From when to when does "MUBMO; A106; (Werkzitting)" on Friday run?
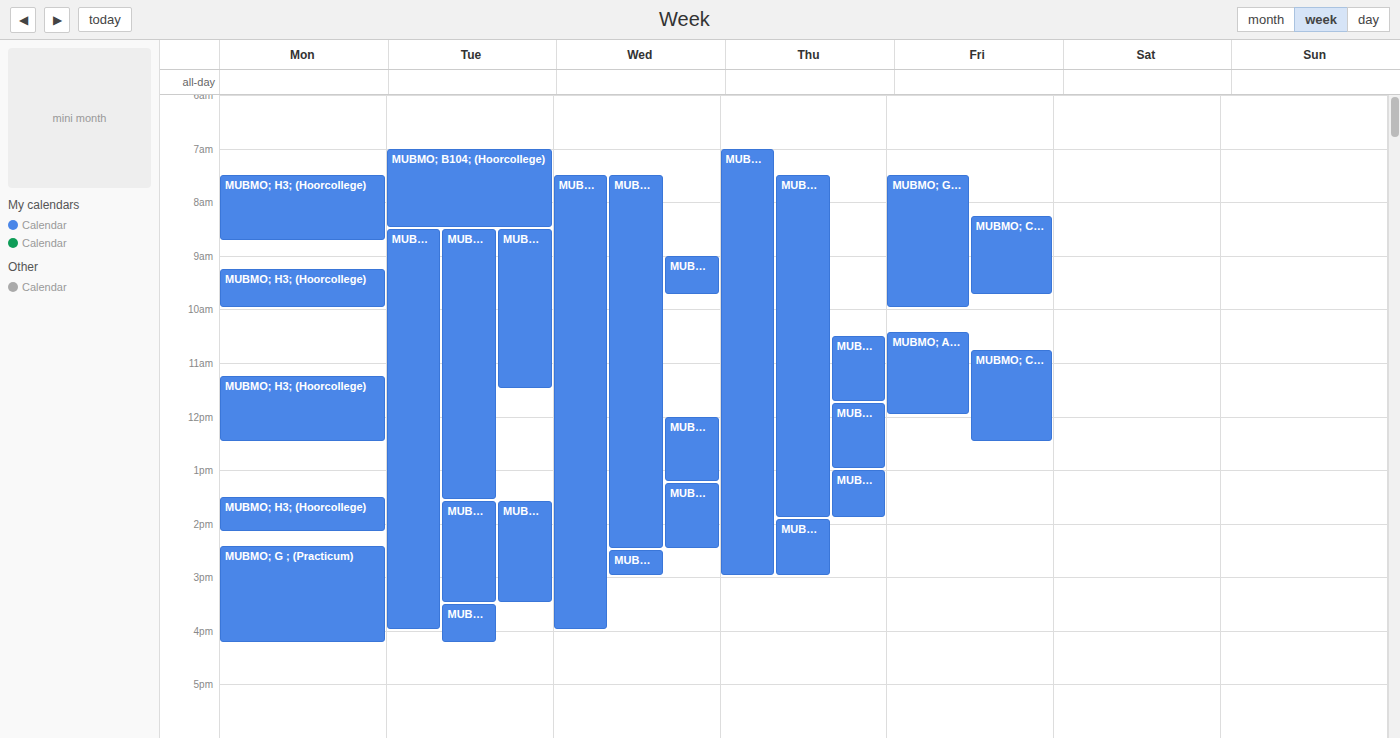
10:25 AM to 12:00 PM